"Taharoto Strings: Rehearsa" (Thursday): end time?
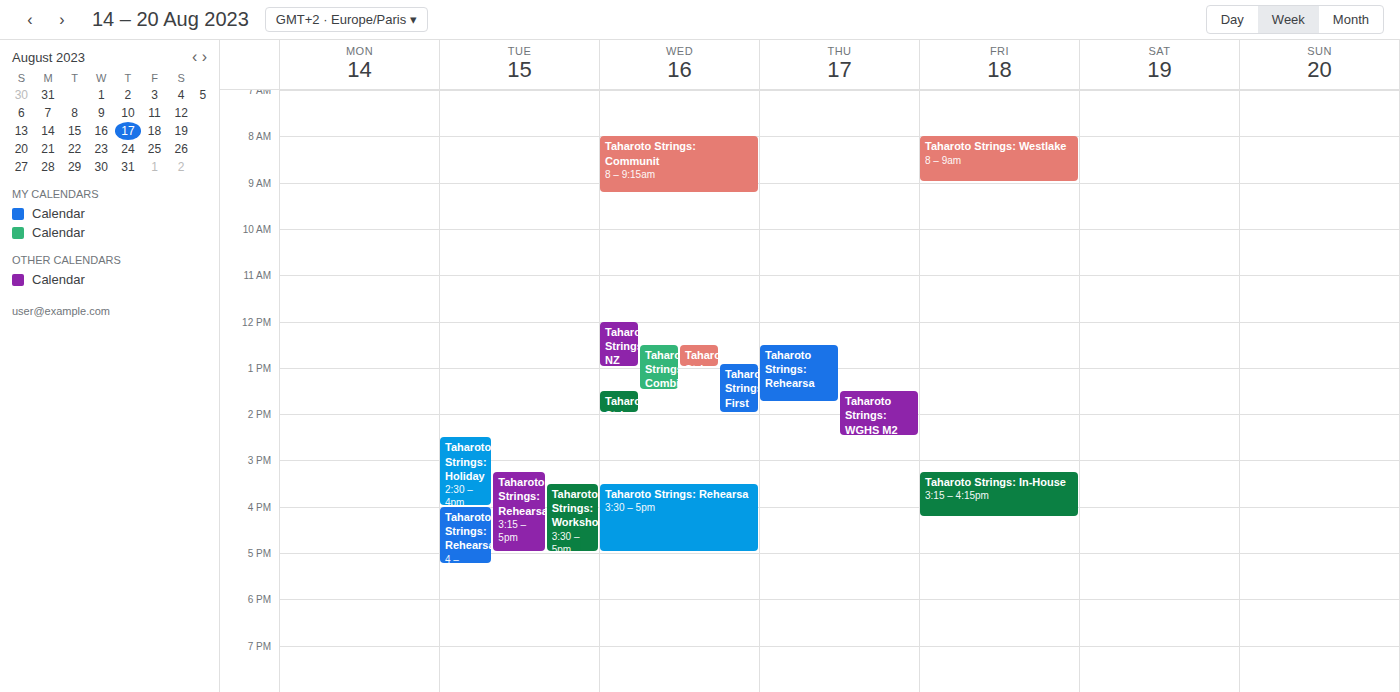
1:45 PM